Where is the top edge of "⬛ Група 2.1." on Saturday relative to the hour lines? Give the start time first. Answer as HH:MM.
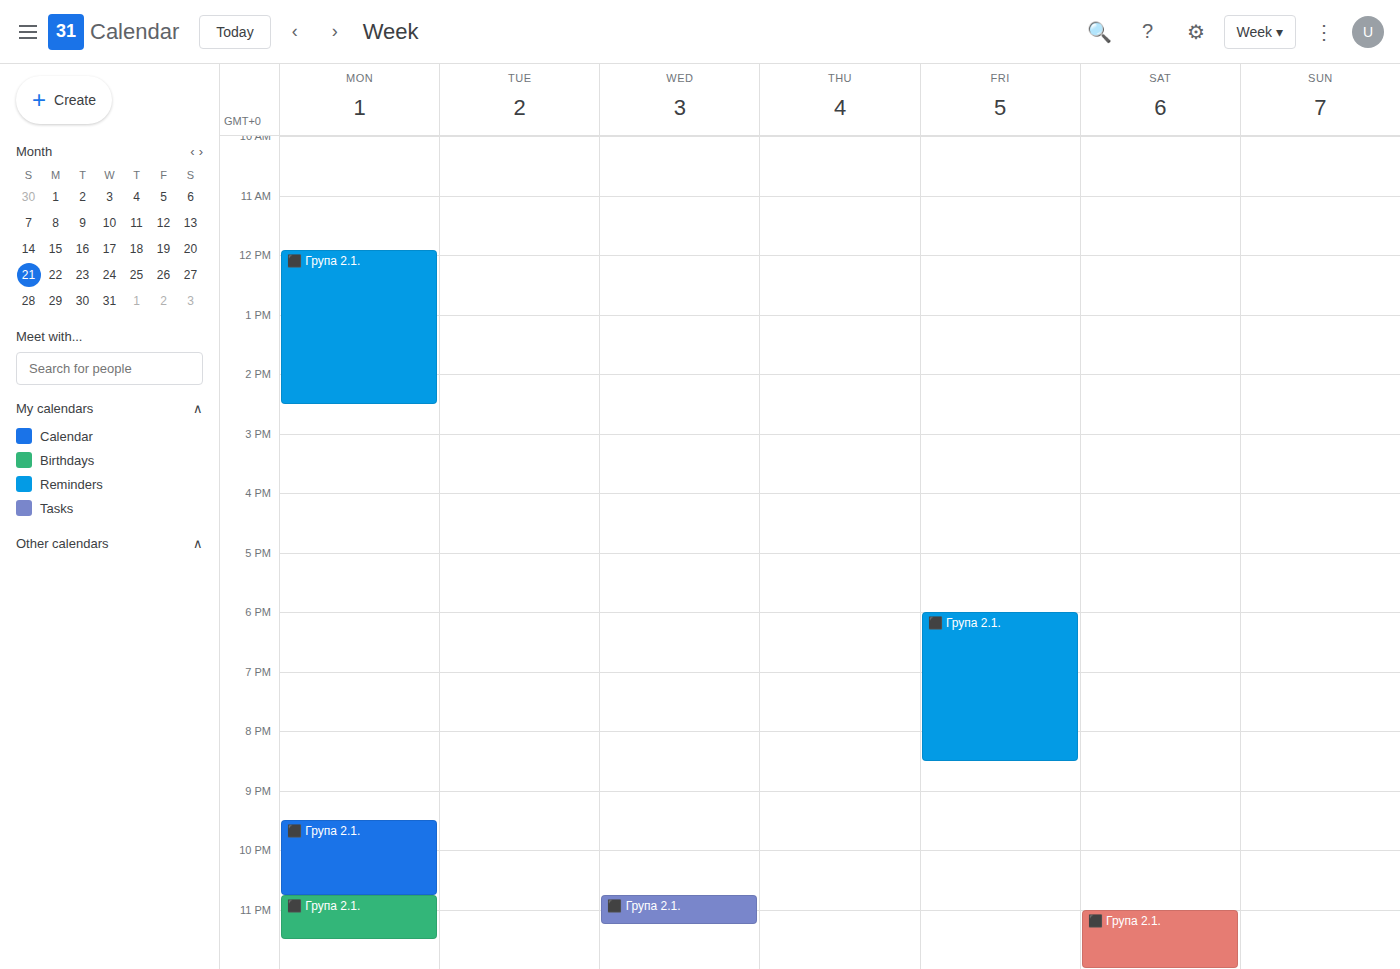
23:00 -- exactly on the 23:00 line.